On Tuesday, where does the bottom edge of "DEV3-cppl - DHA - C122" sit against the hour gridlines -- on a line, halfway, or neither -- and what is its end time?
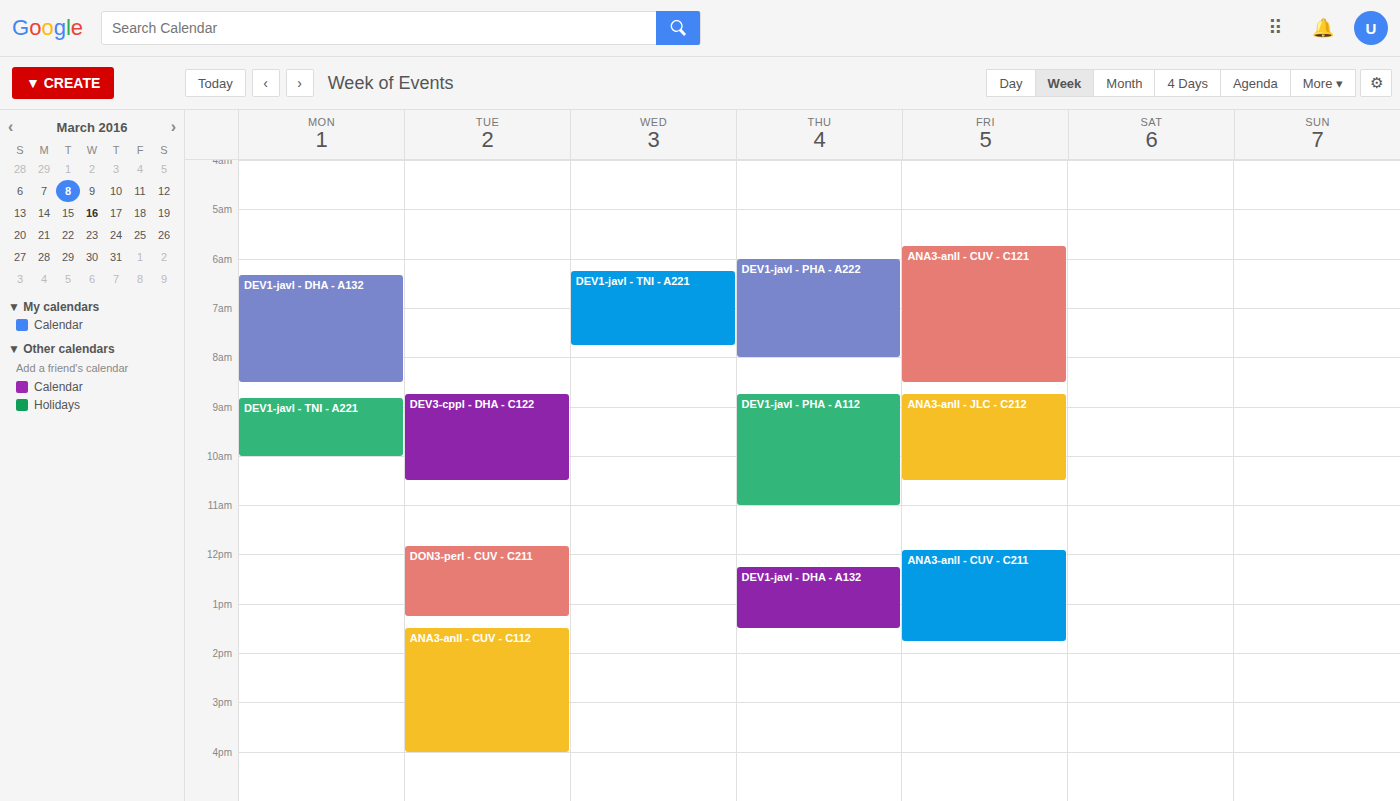
10:30 -- halfway between the 10:00 and 11:00 lines.